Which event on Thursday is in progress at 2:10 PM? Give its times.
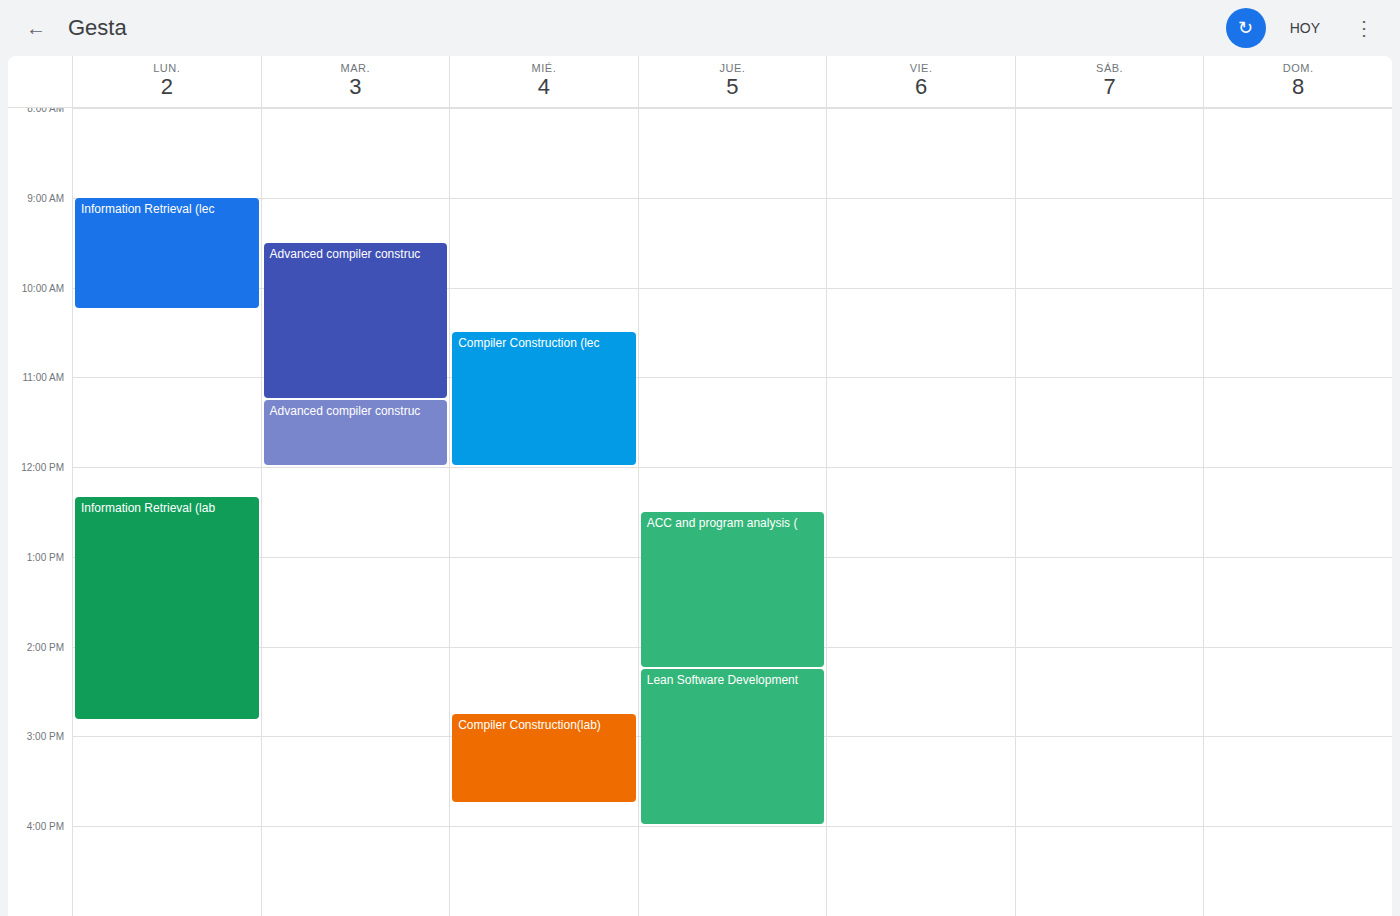
"ACC and program analysis (", 12:30 PM to 2:15 PM